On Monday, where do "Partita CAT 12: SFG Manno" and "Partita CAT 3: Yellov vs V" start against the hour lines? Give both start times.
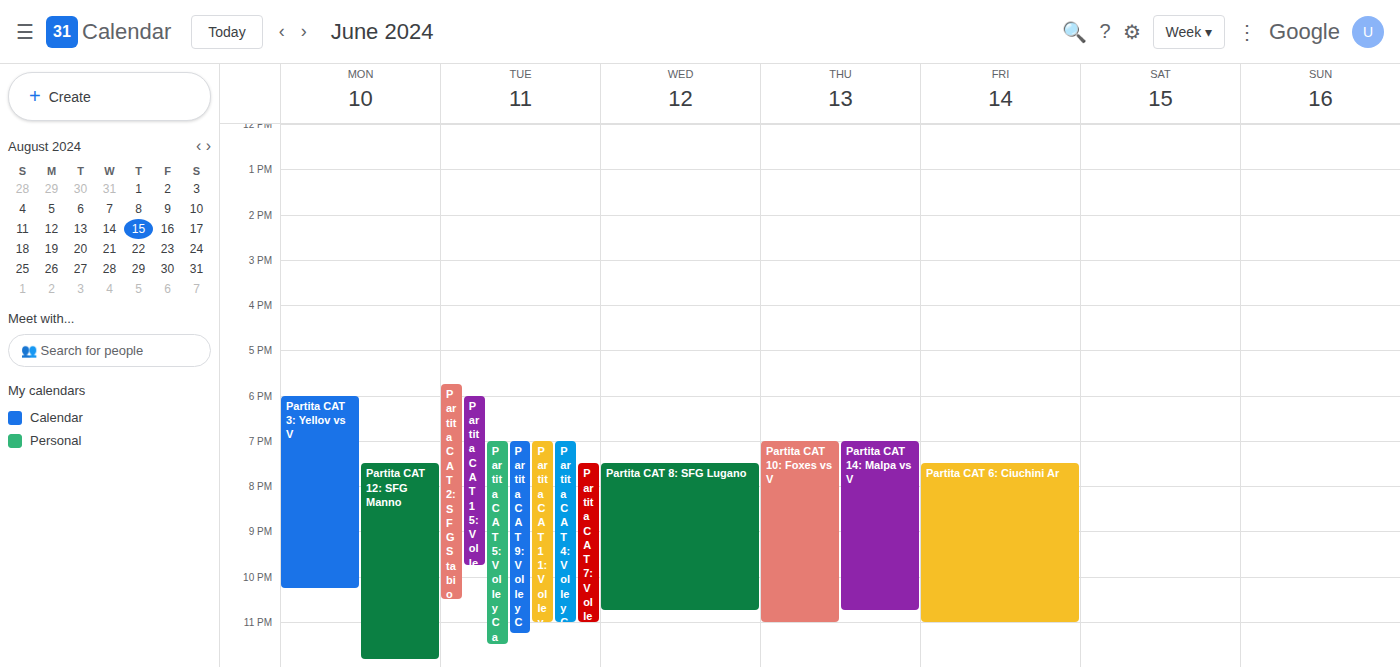
"Partita CAT 12: SFG Manno": 7:30 PM, halfway between the 7 PM and 8 PM lines. "Partita CAT 3: Yellov vs V": 6:00 PM, exactly on the 6 PM line.